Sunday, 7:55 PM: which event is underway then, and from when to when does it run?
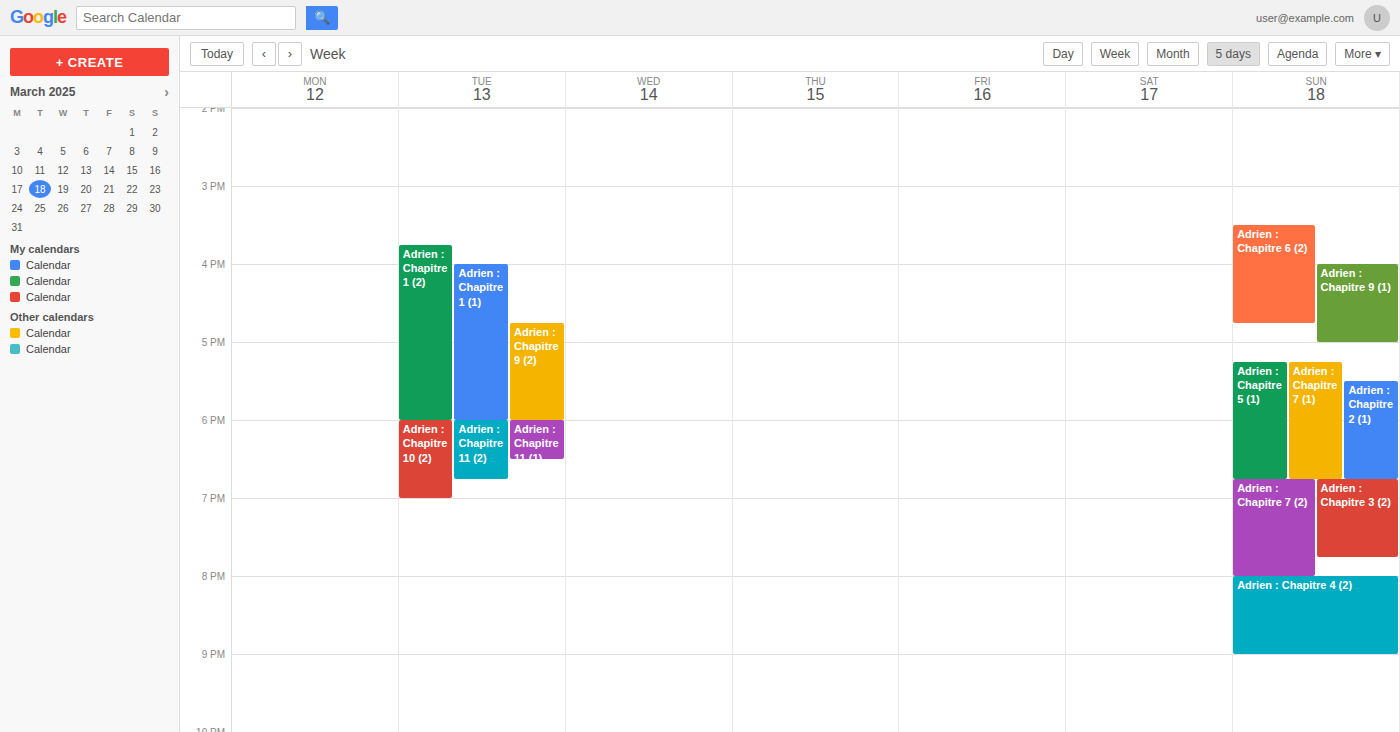
"Adrien : Chapitre 7 (2)", 6:45 PM to 8:00 PM